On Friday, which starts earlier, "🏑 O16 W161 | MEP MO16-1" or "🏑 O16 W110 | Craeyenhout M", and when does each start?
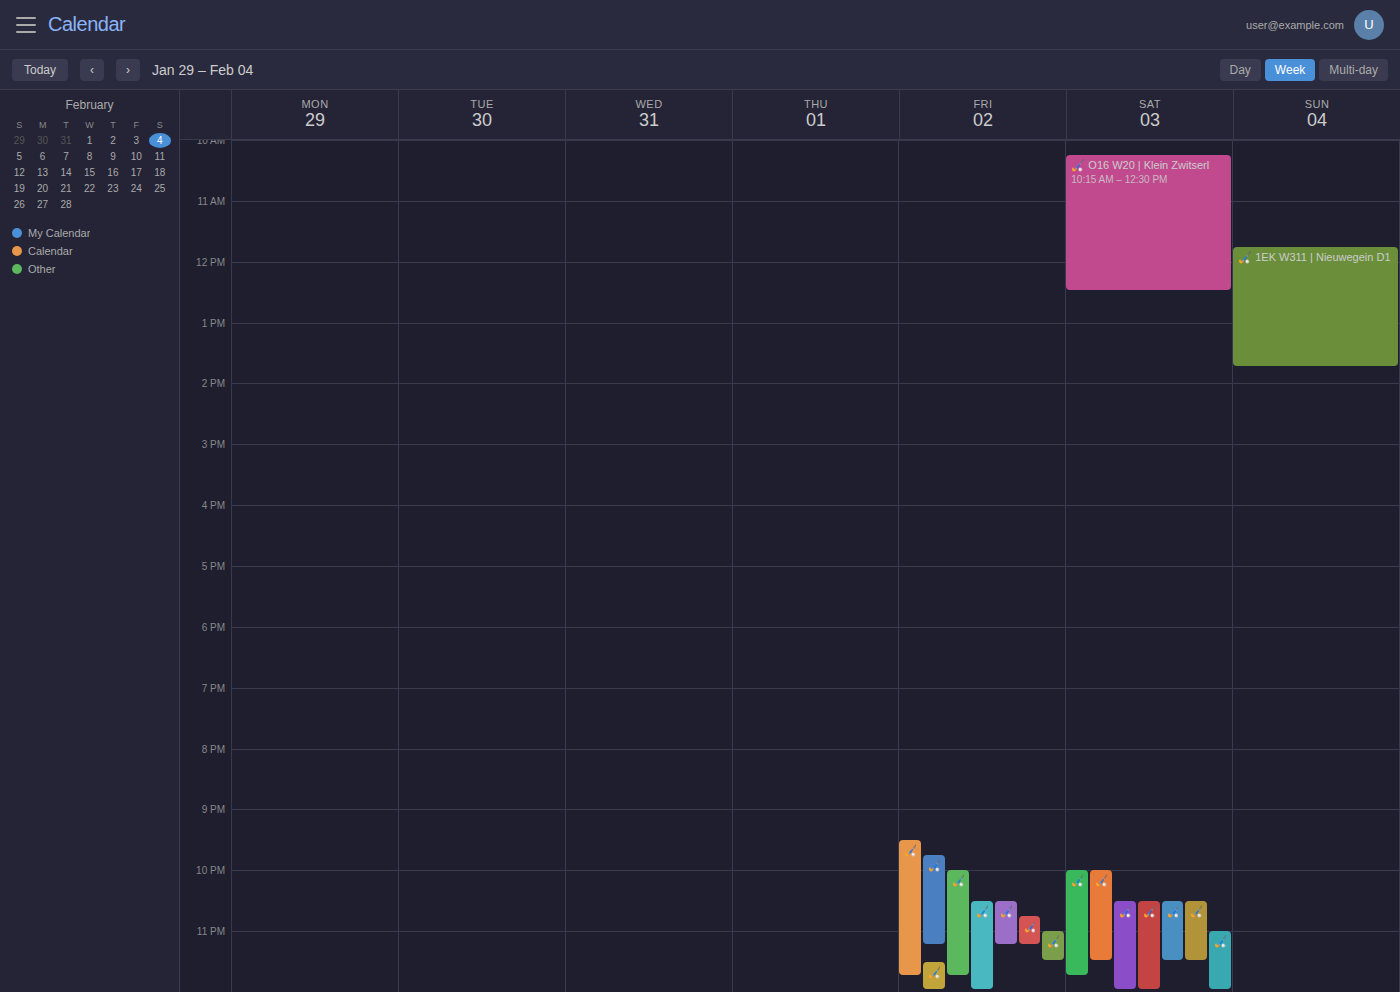
"🏑 O16 W110 | Craeyenhout M" 9:45 PM; "🏑 O16 W161 | MEP MO16-1" 10:45 PM.